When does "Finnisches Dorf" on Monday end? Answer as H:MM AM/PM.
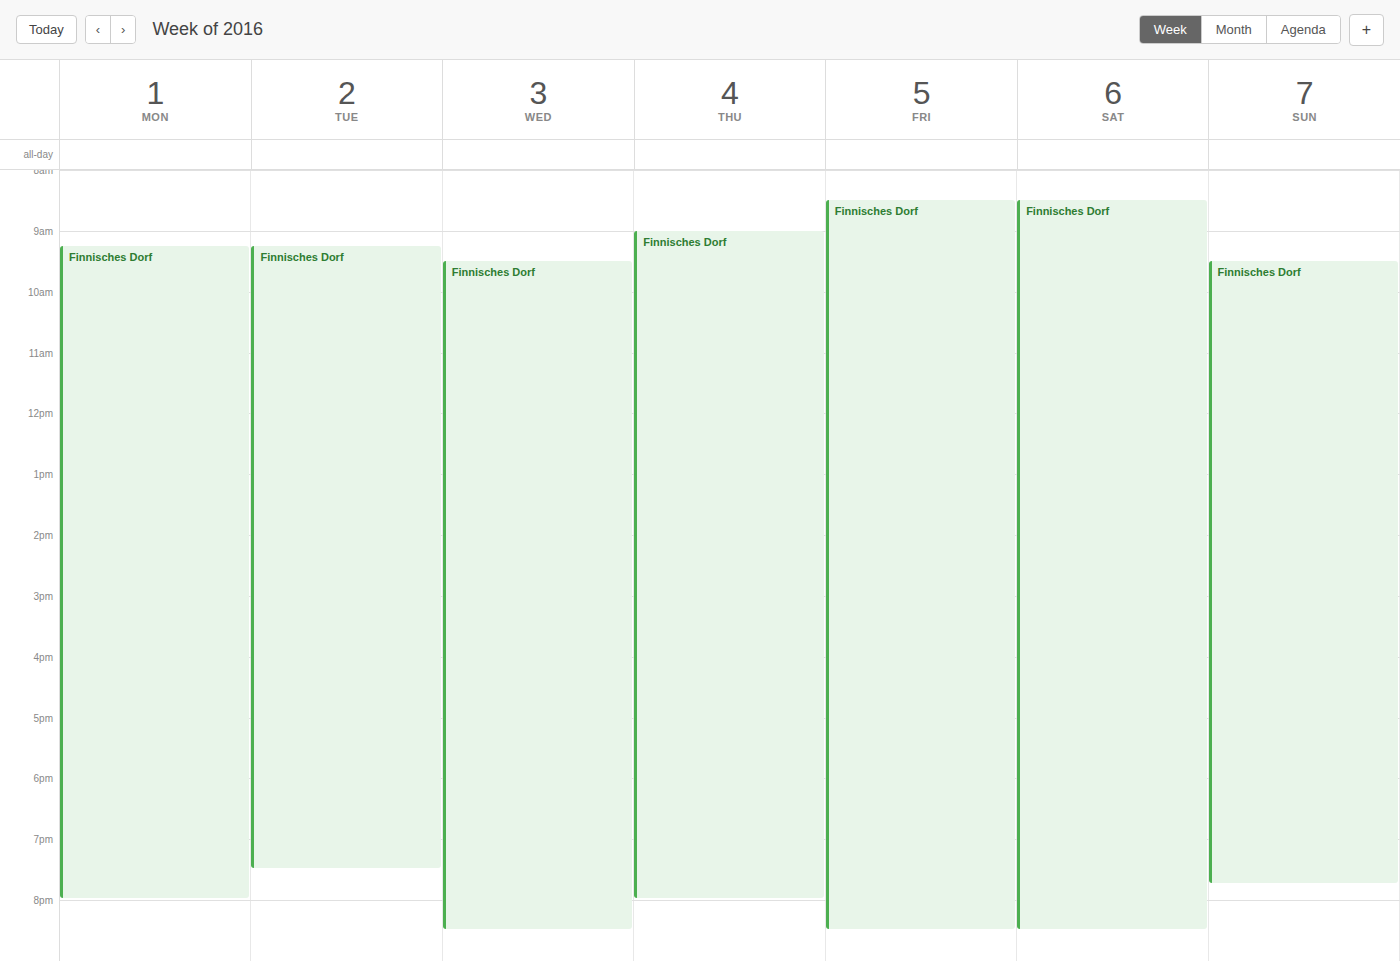
8:00 PM